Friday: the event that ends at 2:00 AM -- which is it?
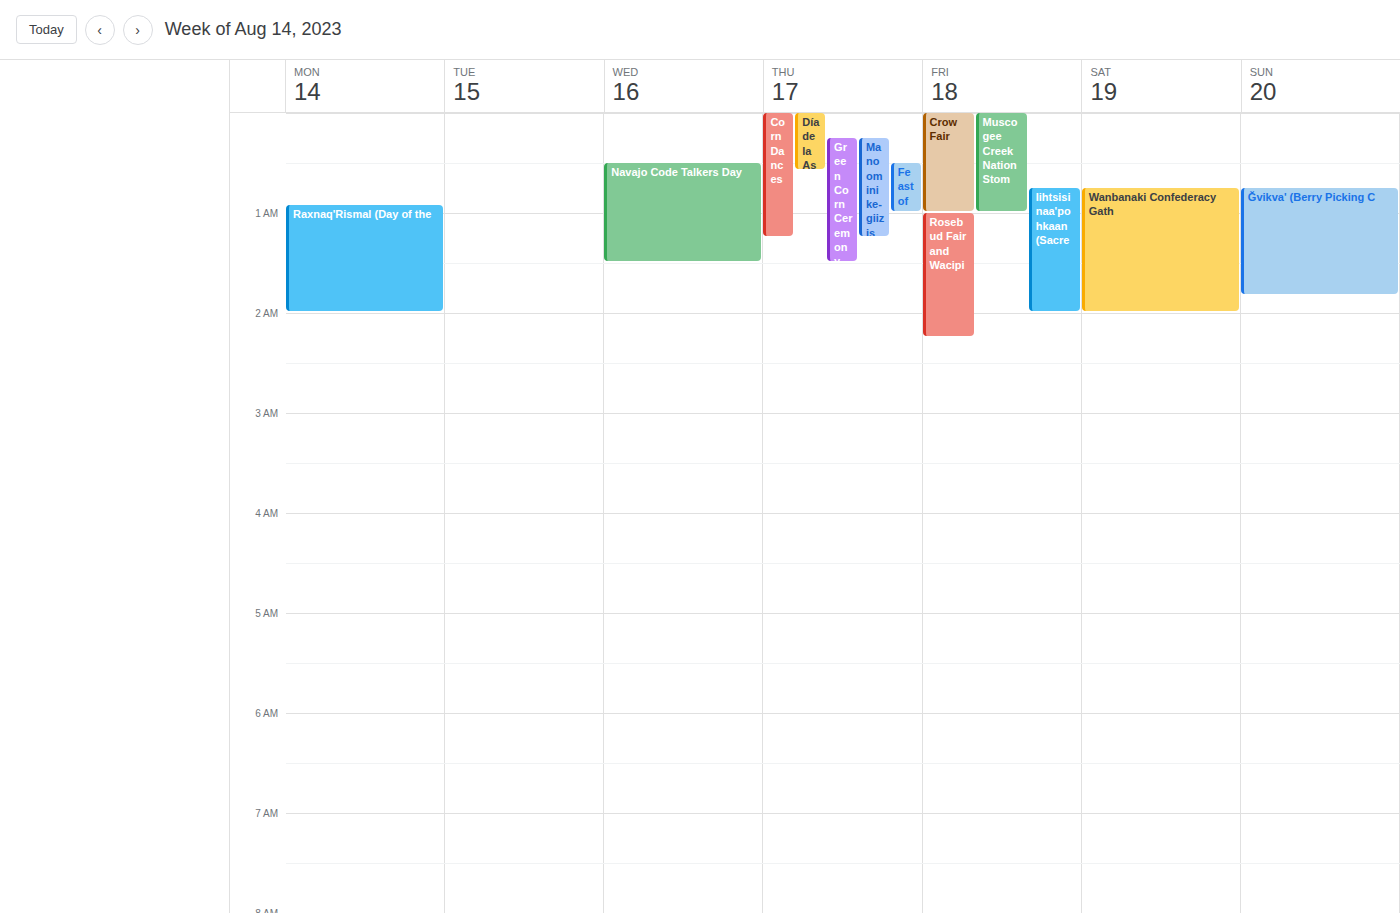
"Iihtsisinaa'pohkaan (Sacre"